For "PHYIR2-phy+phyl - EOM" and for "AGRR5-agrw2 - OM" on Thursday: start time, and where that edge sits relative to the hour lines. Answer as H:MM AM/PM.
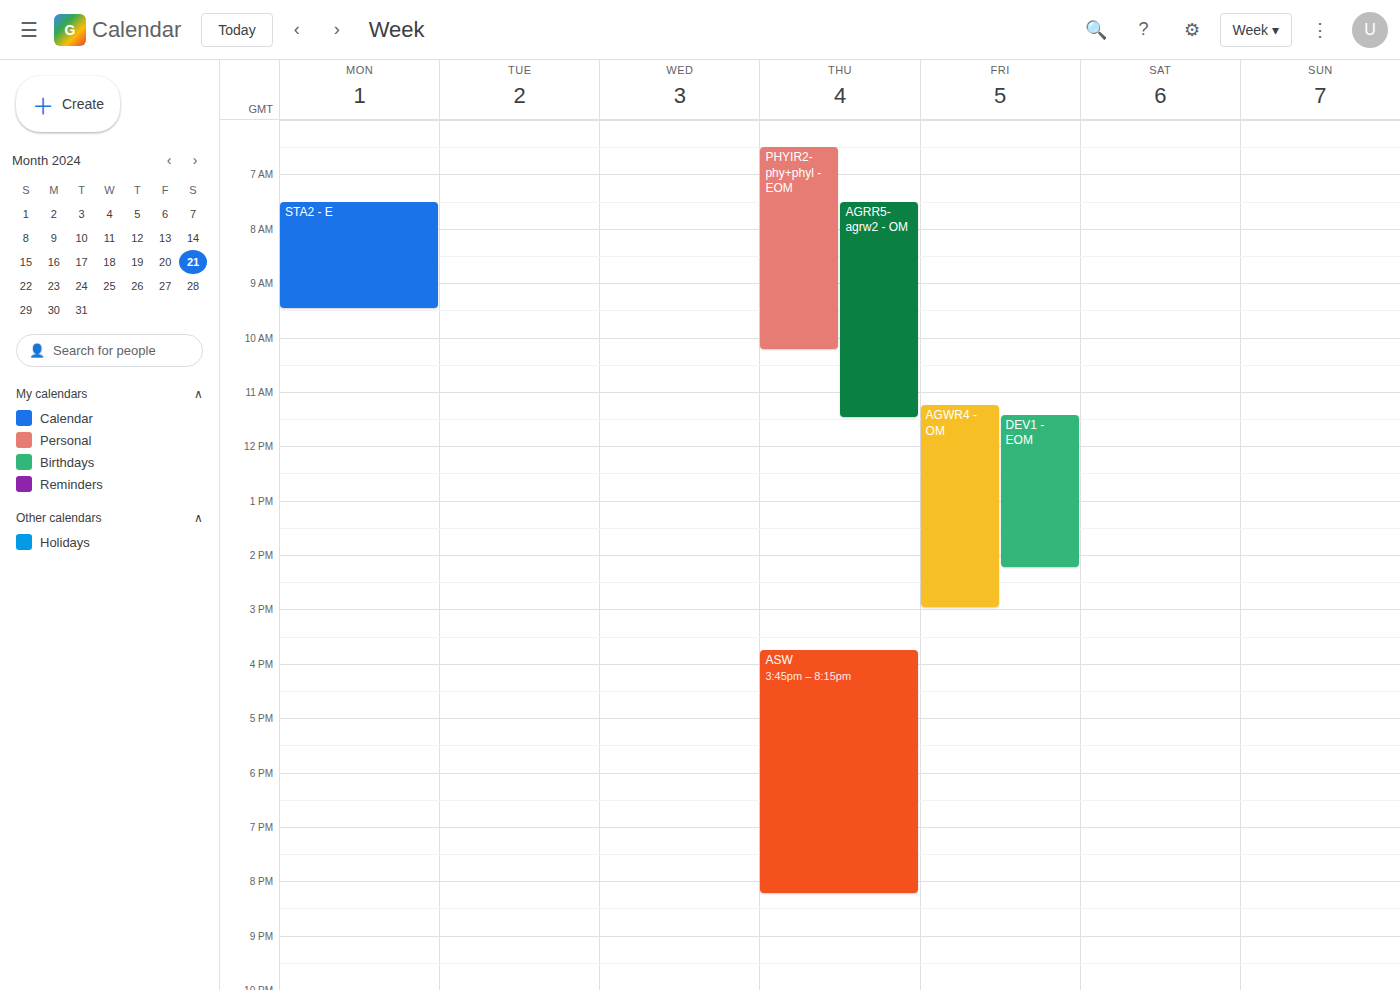
"PHYIR2-phy+phyl - EOM": 6:30 AM, halfway between the 6 AM and 7 AM lines. "AGRR5-agrw2 - OM": 7:30 AM, halfway between the 7 AM and 8 AM lines.